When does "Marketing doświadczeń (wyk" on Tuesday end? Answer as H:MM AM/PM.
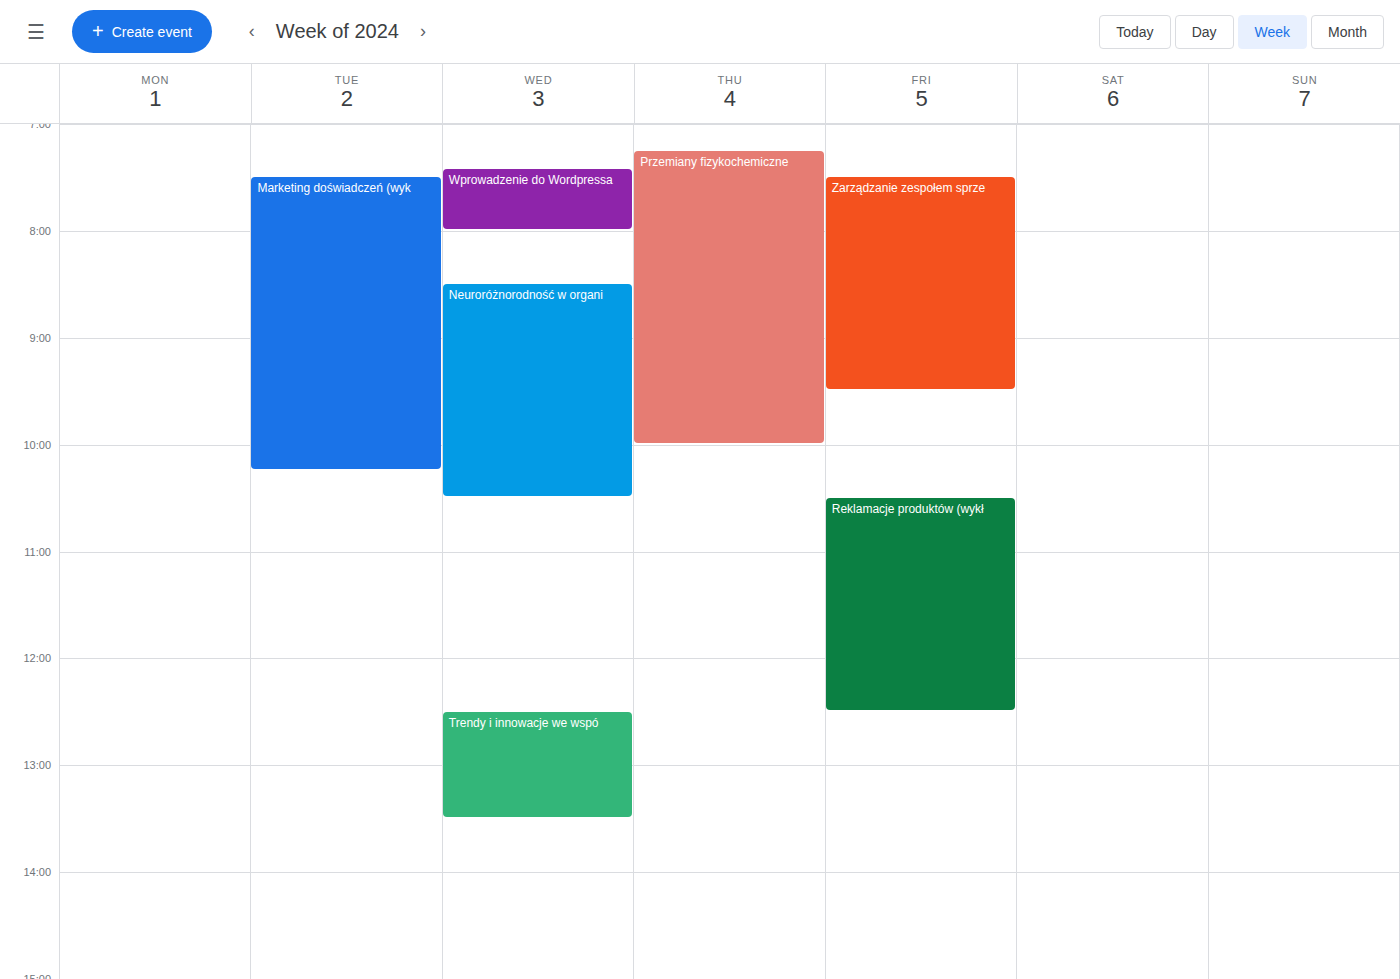
10:15 AM